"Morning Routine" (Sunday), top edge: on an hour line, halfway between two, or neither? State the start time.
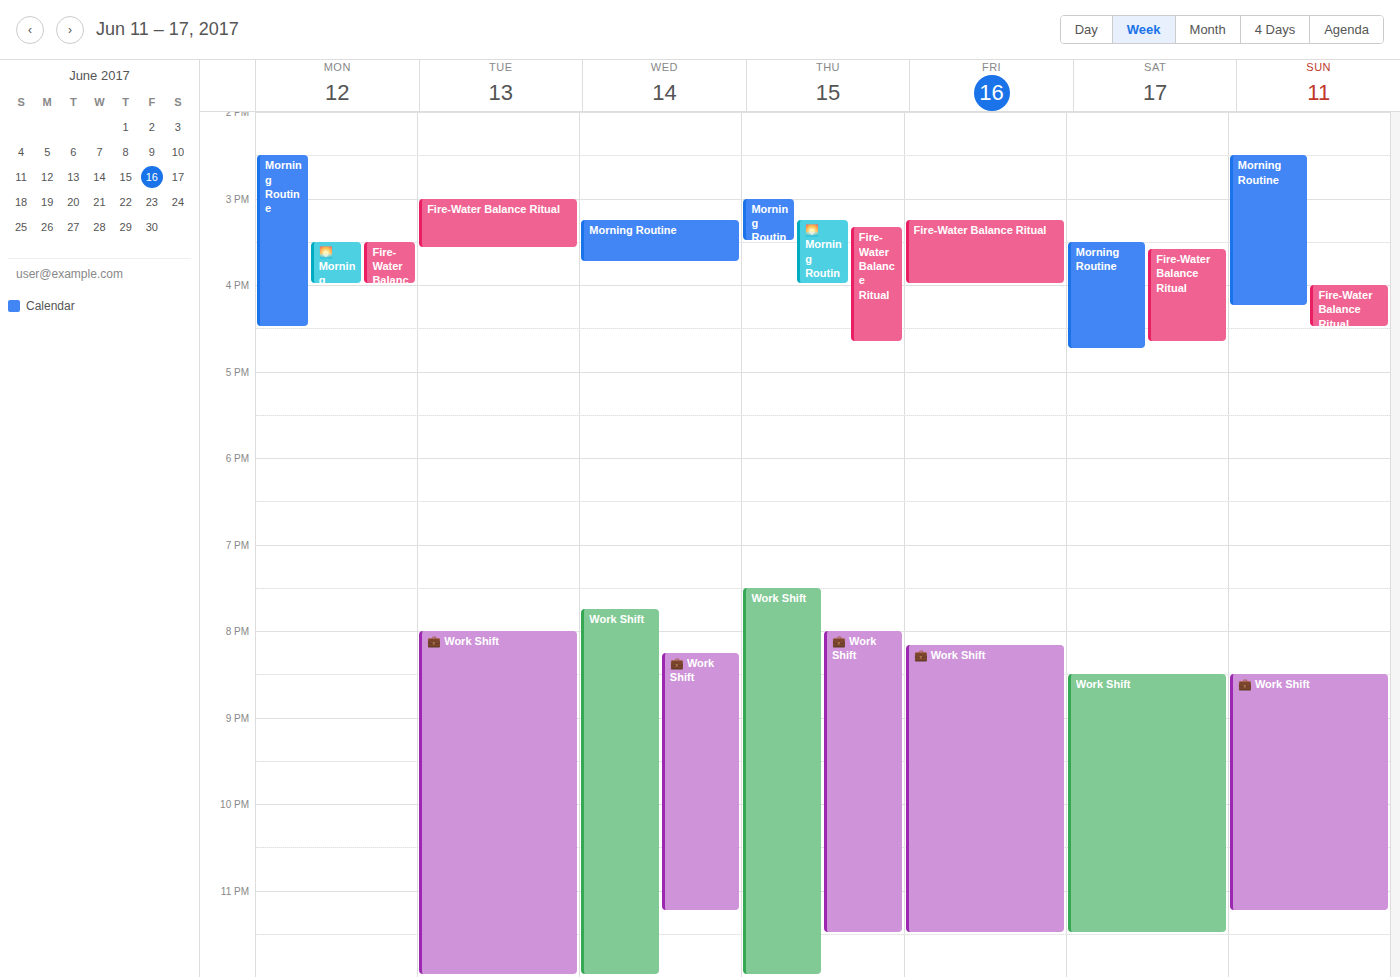
2:30 PM -- halfway between the 2 PM and 3 PM lines.